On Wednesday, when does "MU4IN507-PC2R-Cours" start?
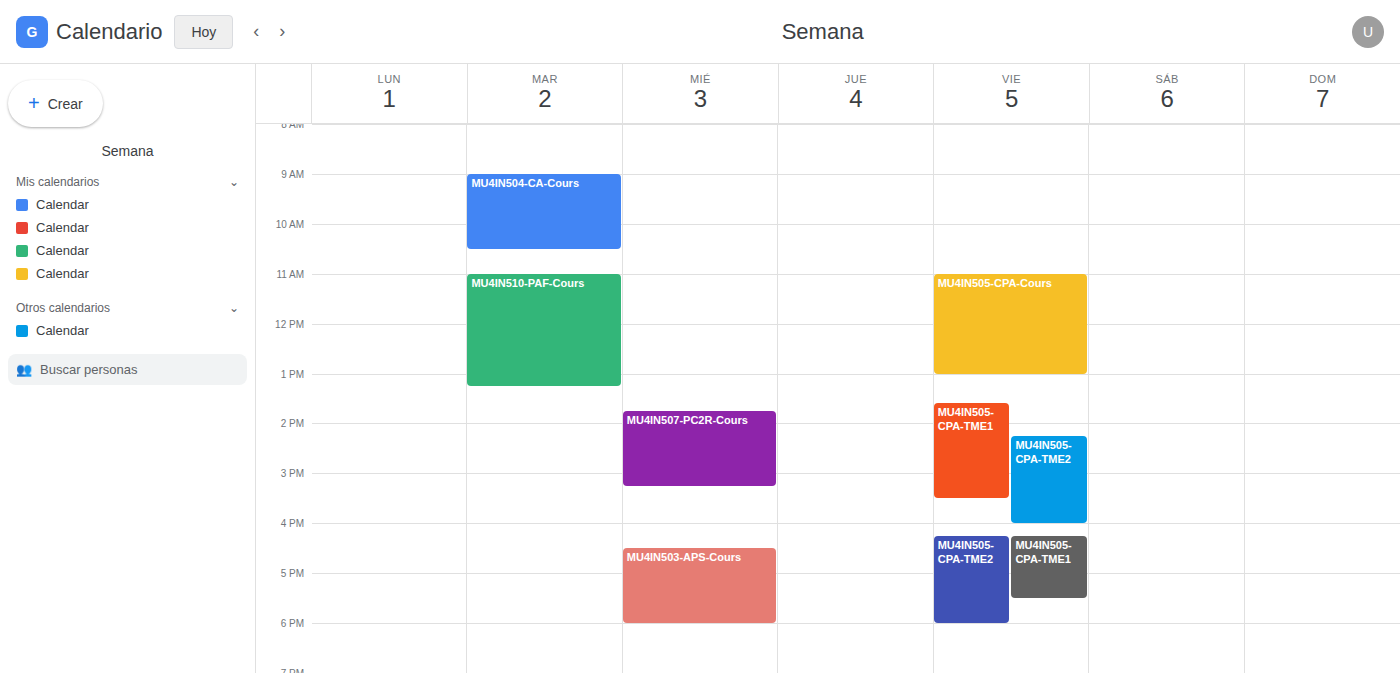
1:45 PM